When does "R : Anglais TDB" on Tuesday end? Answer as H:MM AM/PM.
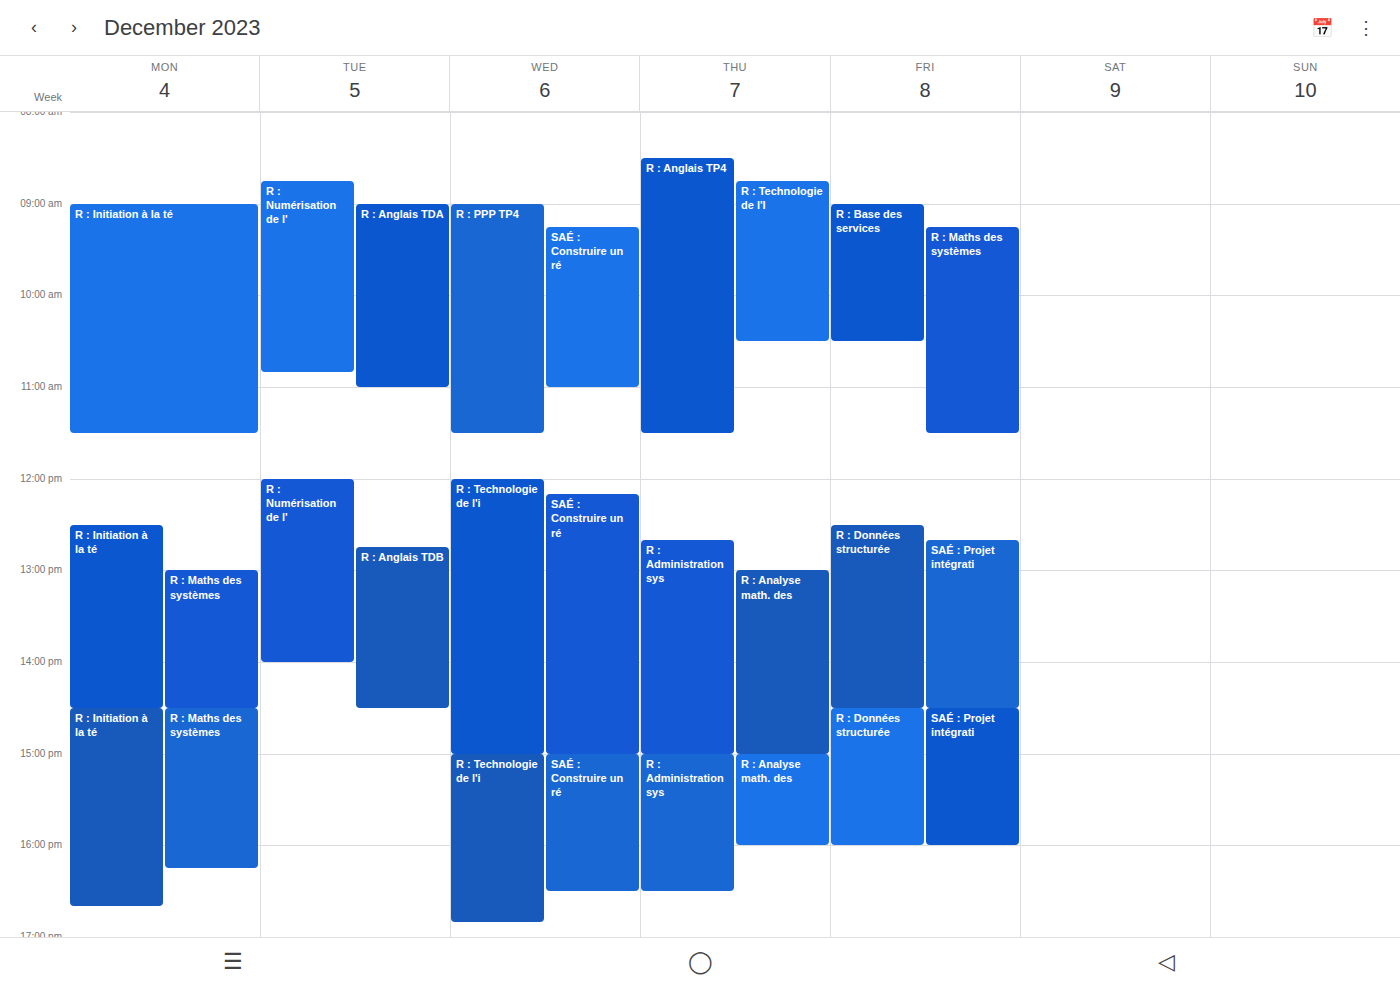
2:30 PM